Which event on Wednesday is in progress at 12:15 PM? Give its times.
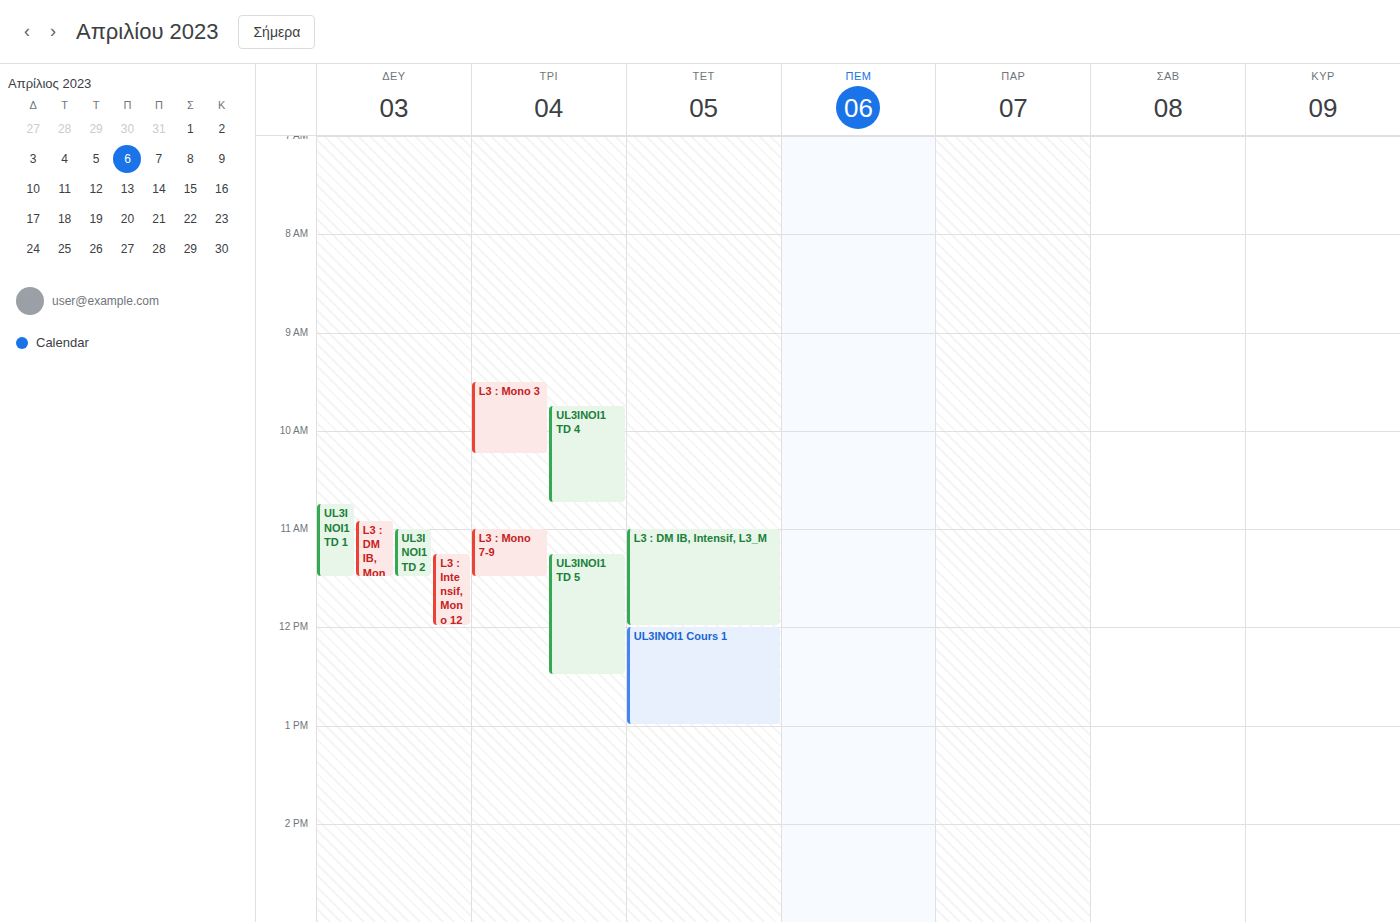
"UL3INOI1 Cours 1", 12:00 PM to 1:00 PM